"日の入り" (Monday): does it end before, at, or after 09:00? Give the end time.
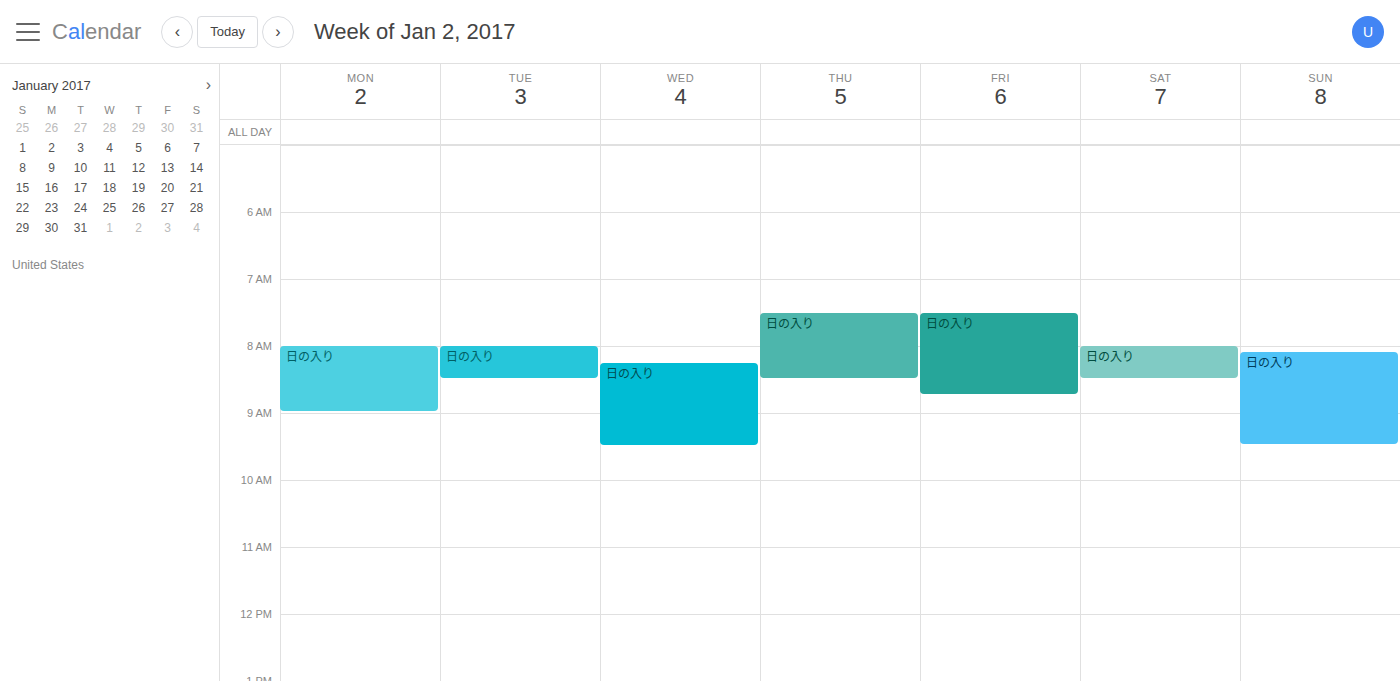
09:00 -- exactly at 09:00, on the 09:00 line.